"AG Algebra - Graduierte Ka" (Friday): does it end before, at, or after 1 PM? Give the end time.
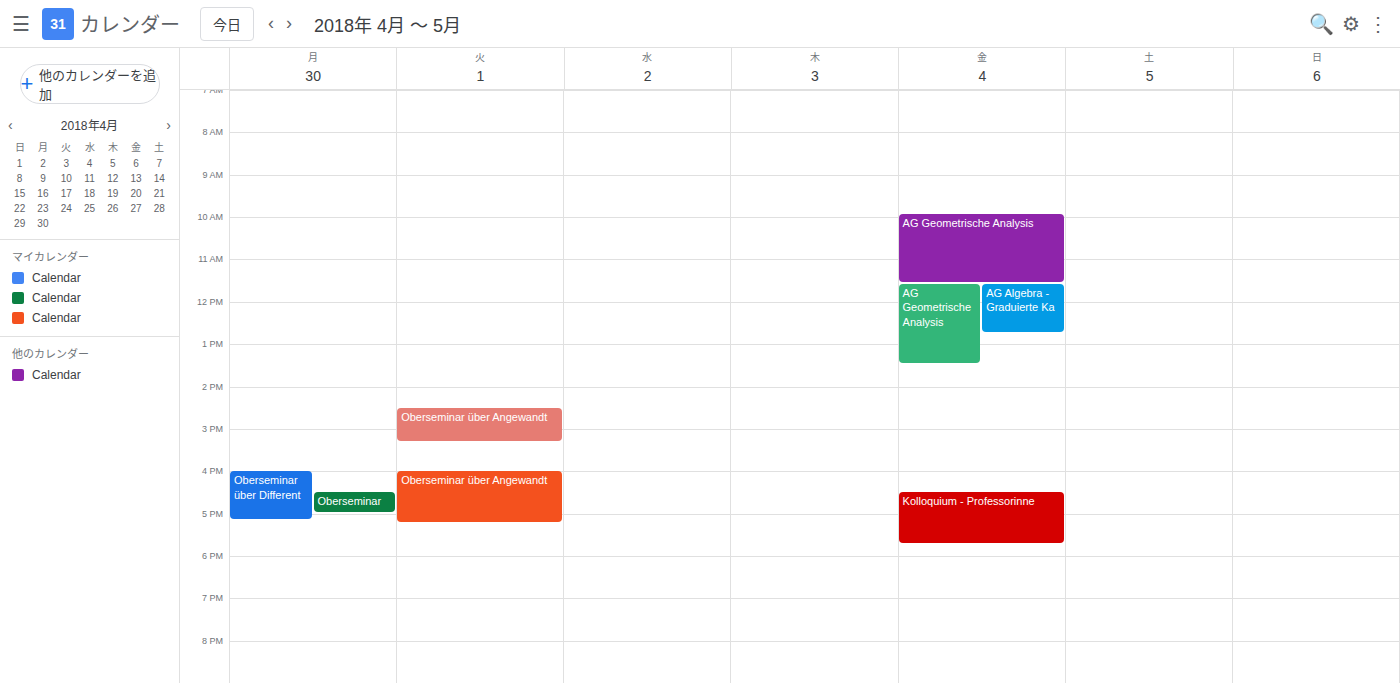
12:45 PM -- before 1 PM, 15 minutes above the 1 PM line.